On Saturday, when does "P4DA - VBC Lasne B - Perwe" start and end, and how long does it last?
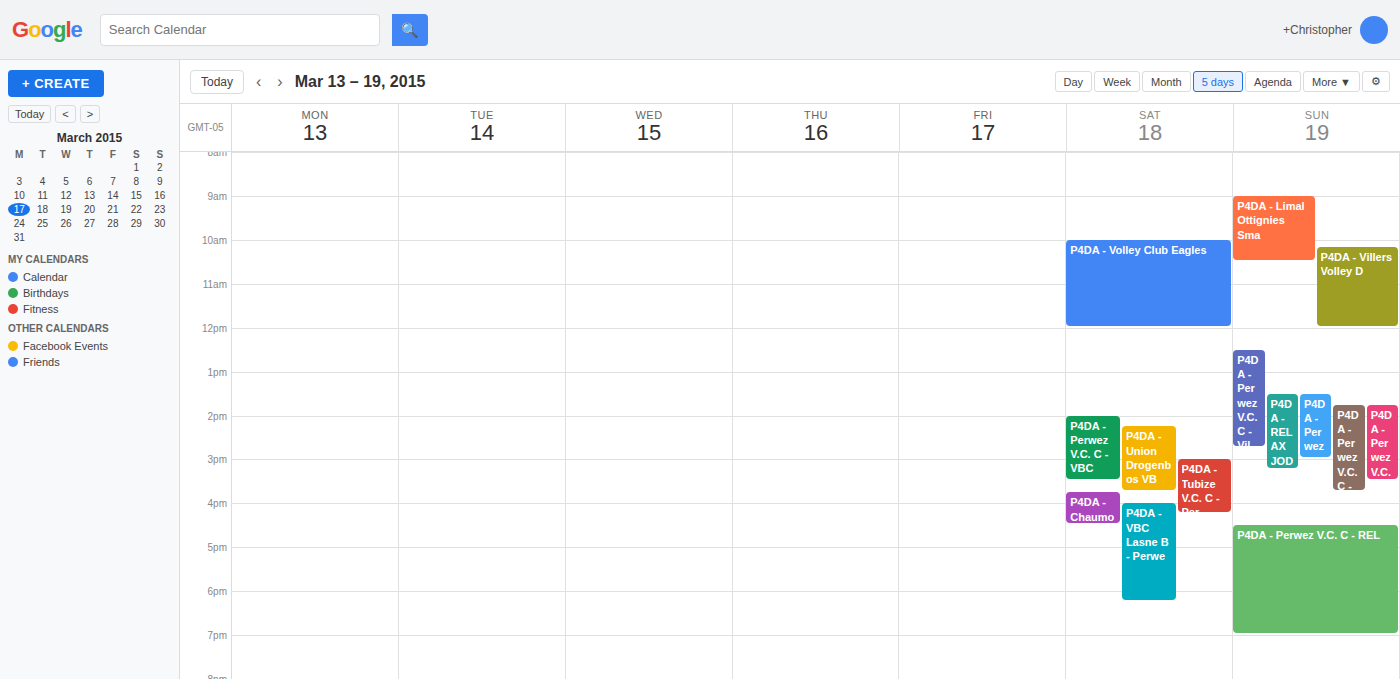
16:00 to 18:15, 2 hours 15 minutes